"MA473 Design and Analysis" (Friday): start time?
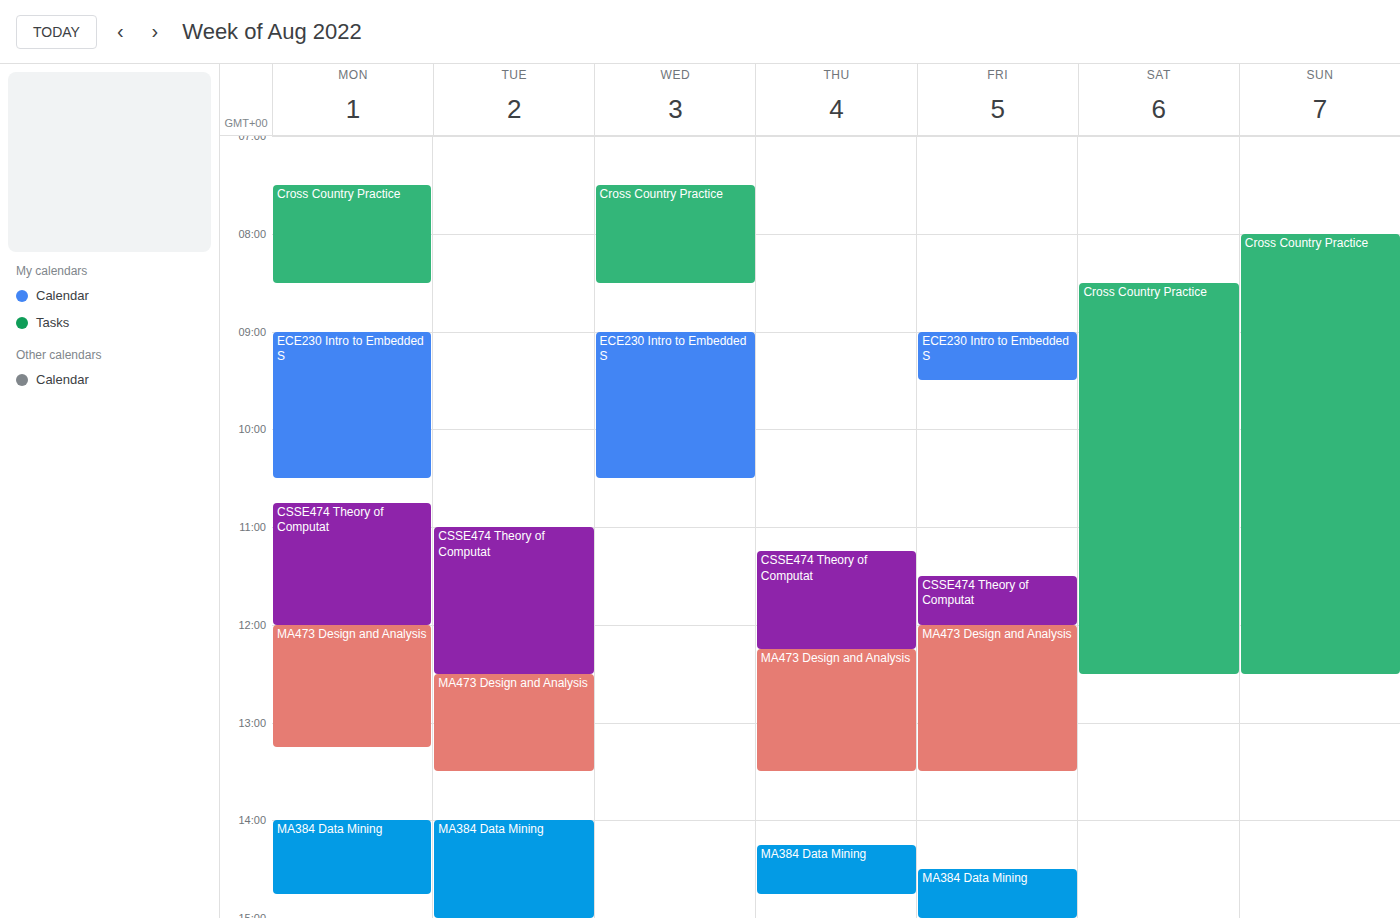
12:00